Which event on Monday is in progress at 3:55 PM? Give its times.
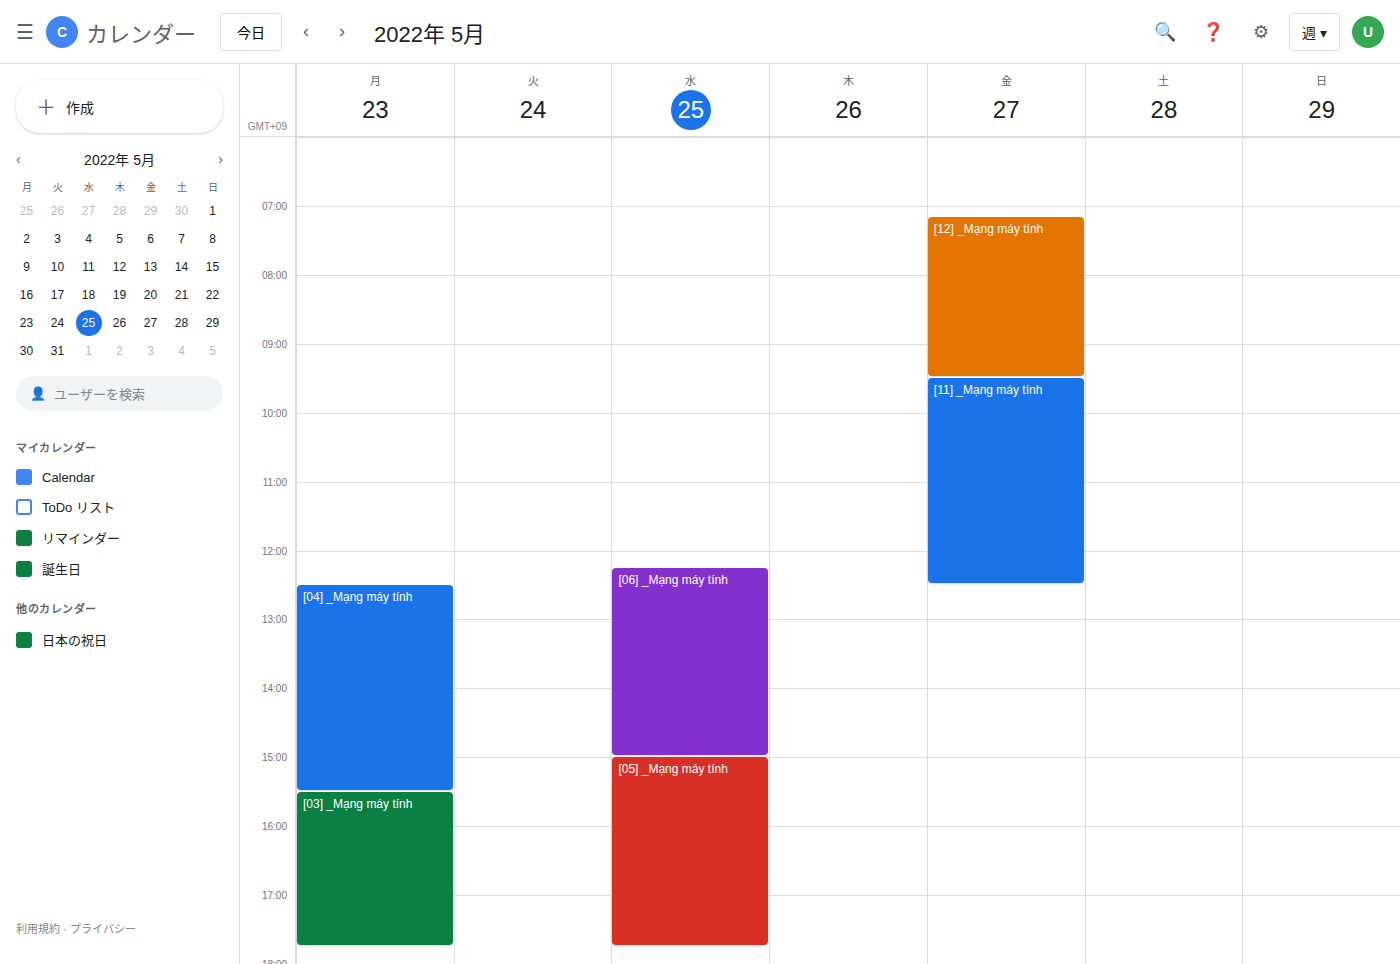
"[03] _Mạng máy tính", 3:30 PM to 5:45 PM